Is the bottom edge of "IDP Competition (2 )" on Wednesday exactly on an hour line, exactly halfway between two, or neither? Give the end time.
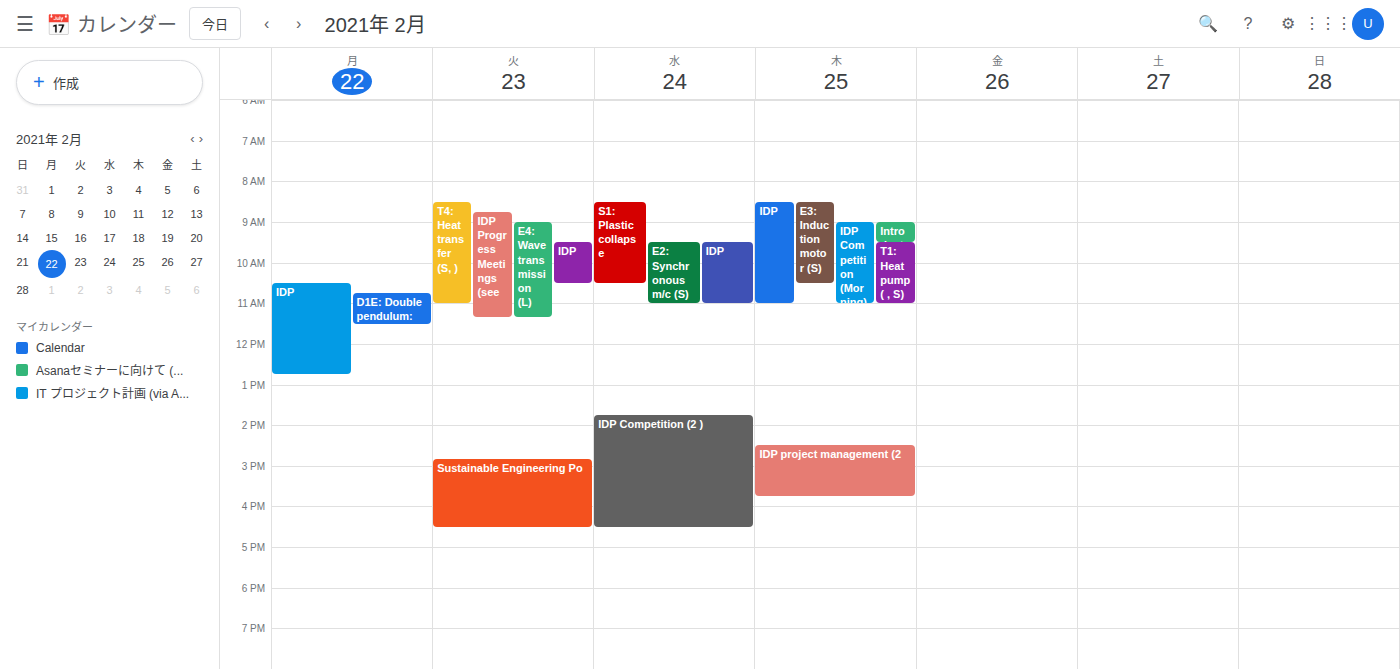
16:30 -- halfway between the 16:00 and 17:00 lines.